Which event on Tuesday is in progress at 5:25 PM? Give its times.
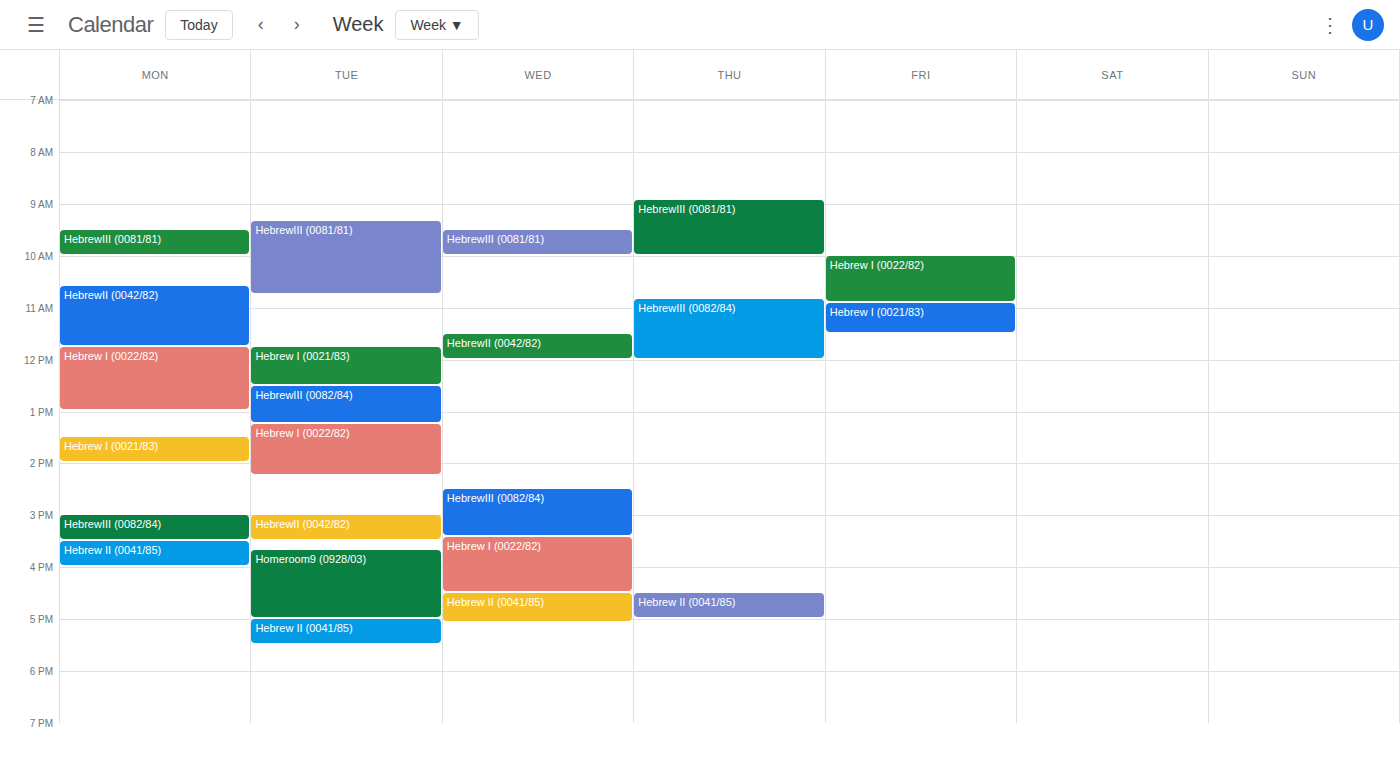
"Hebrew II (0041/85)", 5:00 PM to 5:30 PM